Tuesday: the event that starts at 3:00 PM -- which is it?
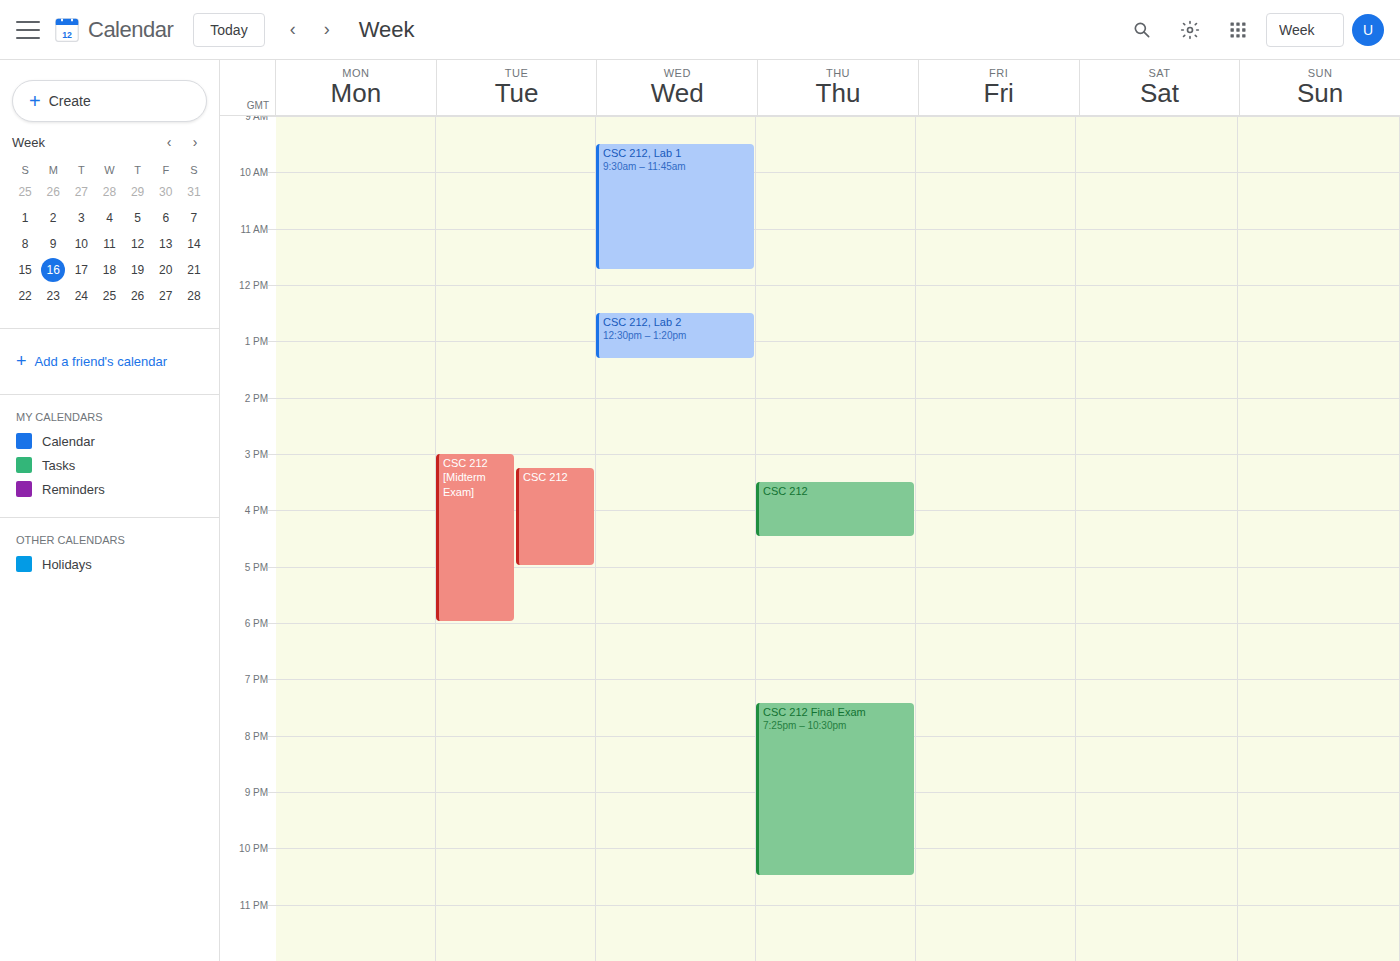
"CSC 212 [Midterm Exam]"